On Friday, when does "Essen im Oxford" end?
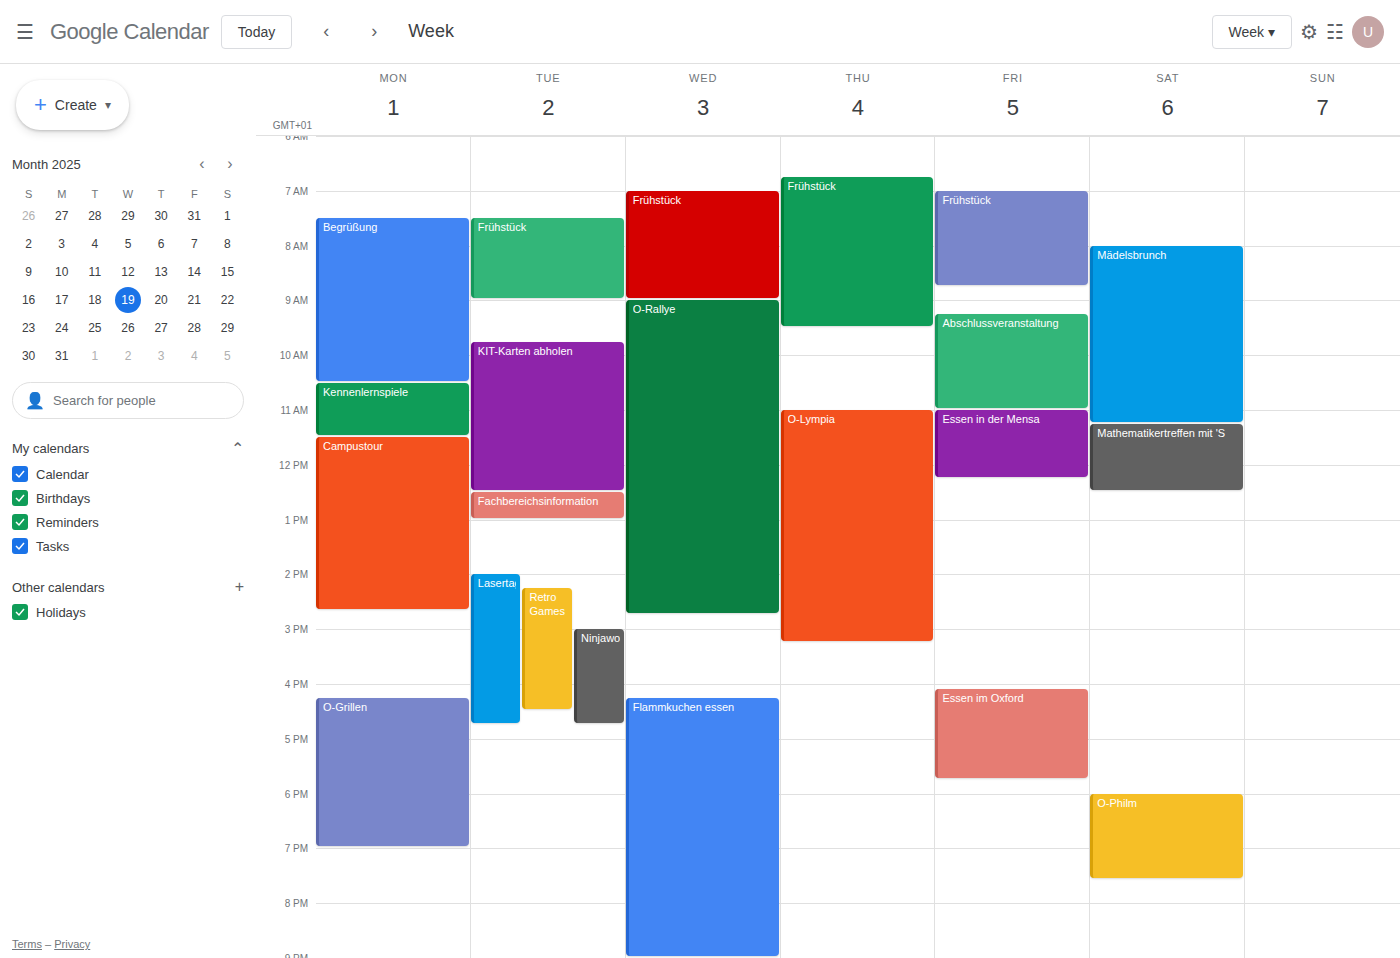
5:45 PM